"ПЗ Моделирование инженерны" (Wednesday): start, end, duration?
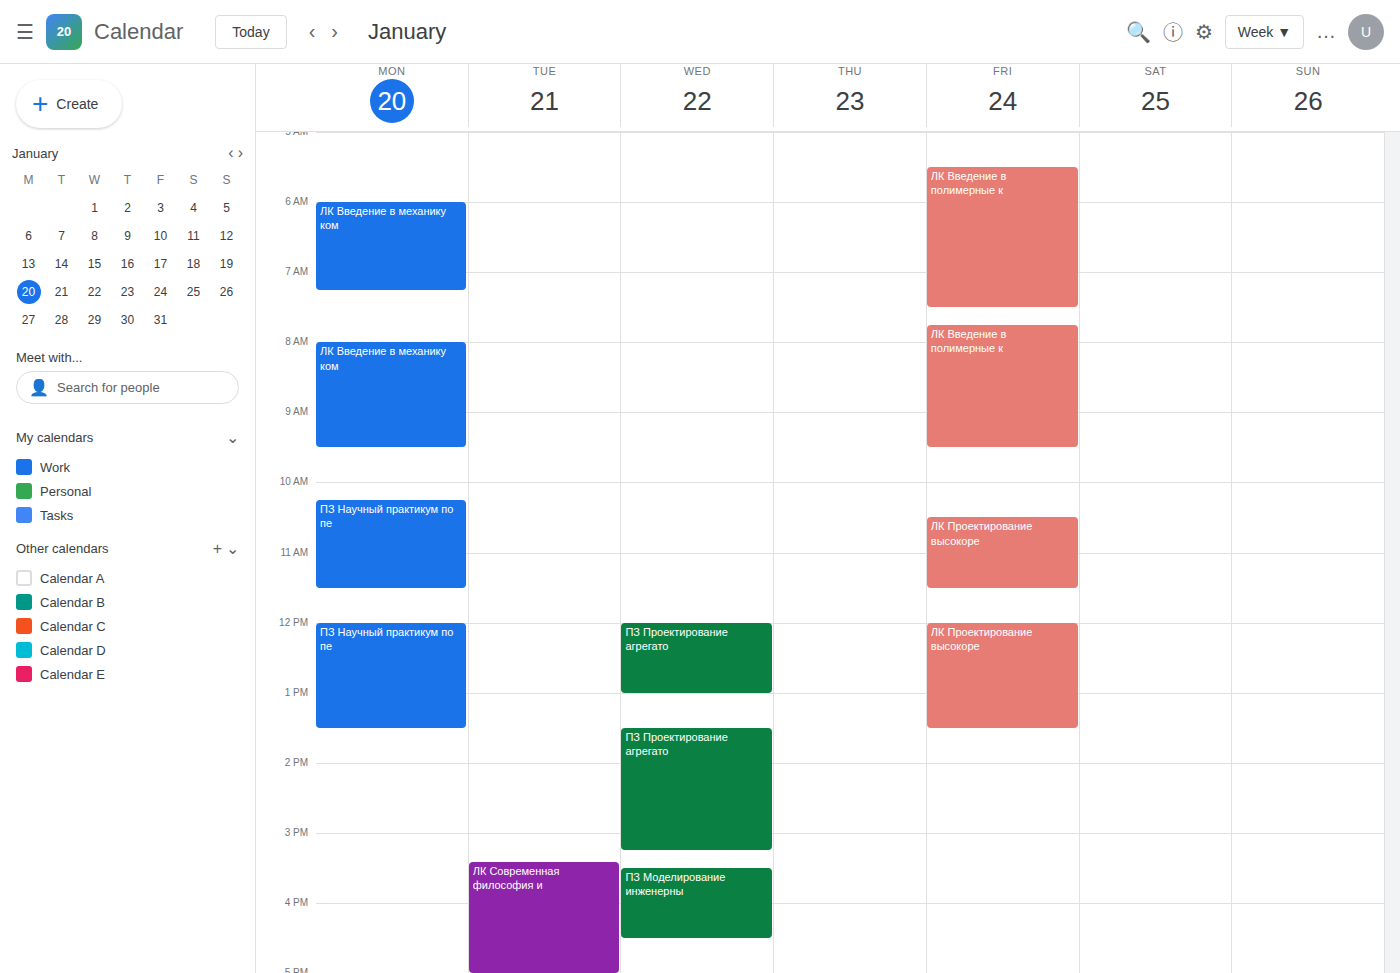
3:30 PM to 4:30 PM, 1 hour